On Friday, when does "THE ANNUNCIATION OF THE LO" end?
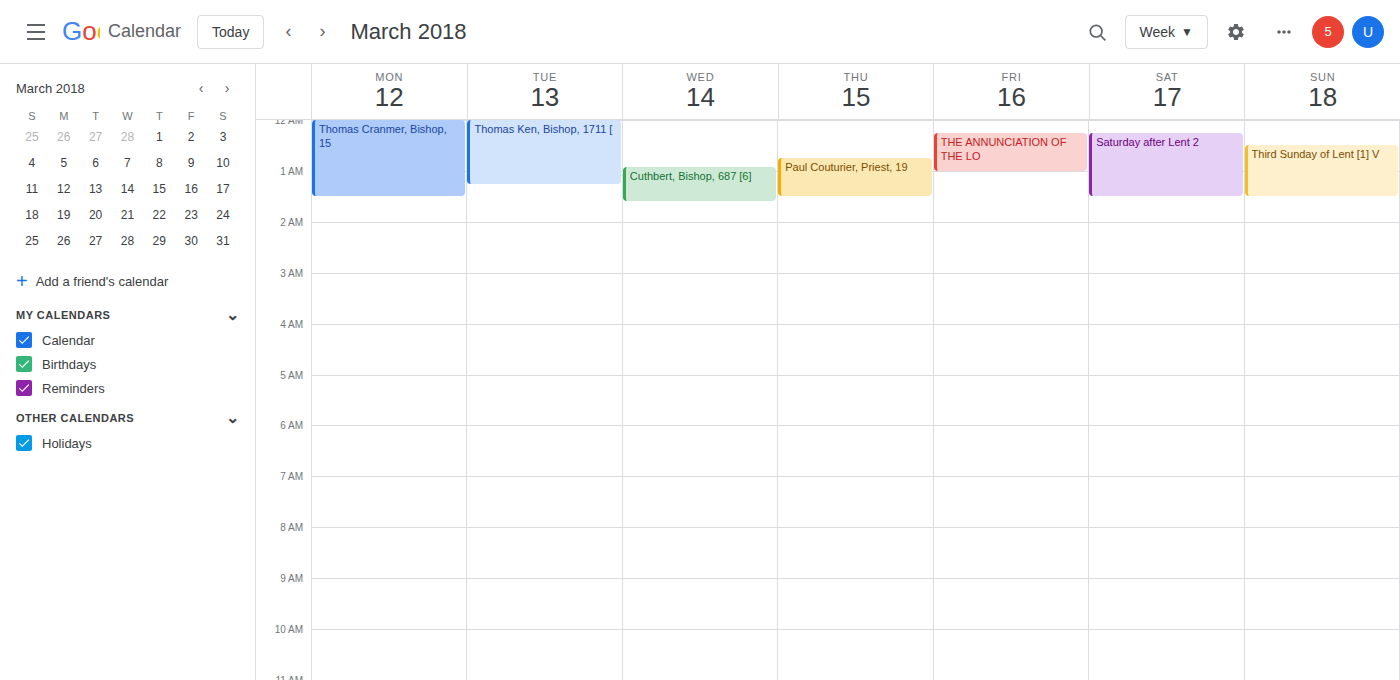
01:00